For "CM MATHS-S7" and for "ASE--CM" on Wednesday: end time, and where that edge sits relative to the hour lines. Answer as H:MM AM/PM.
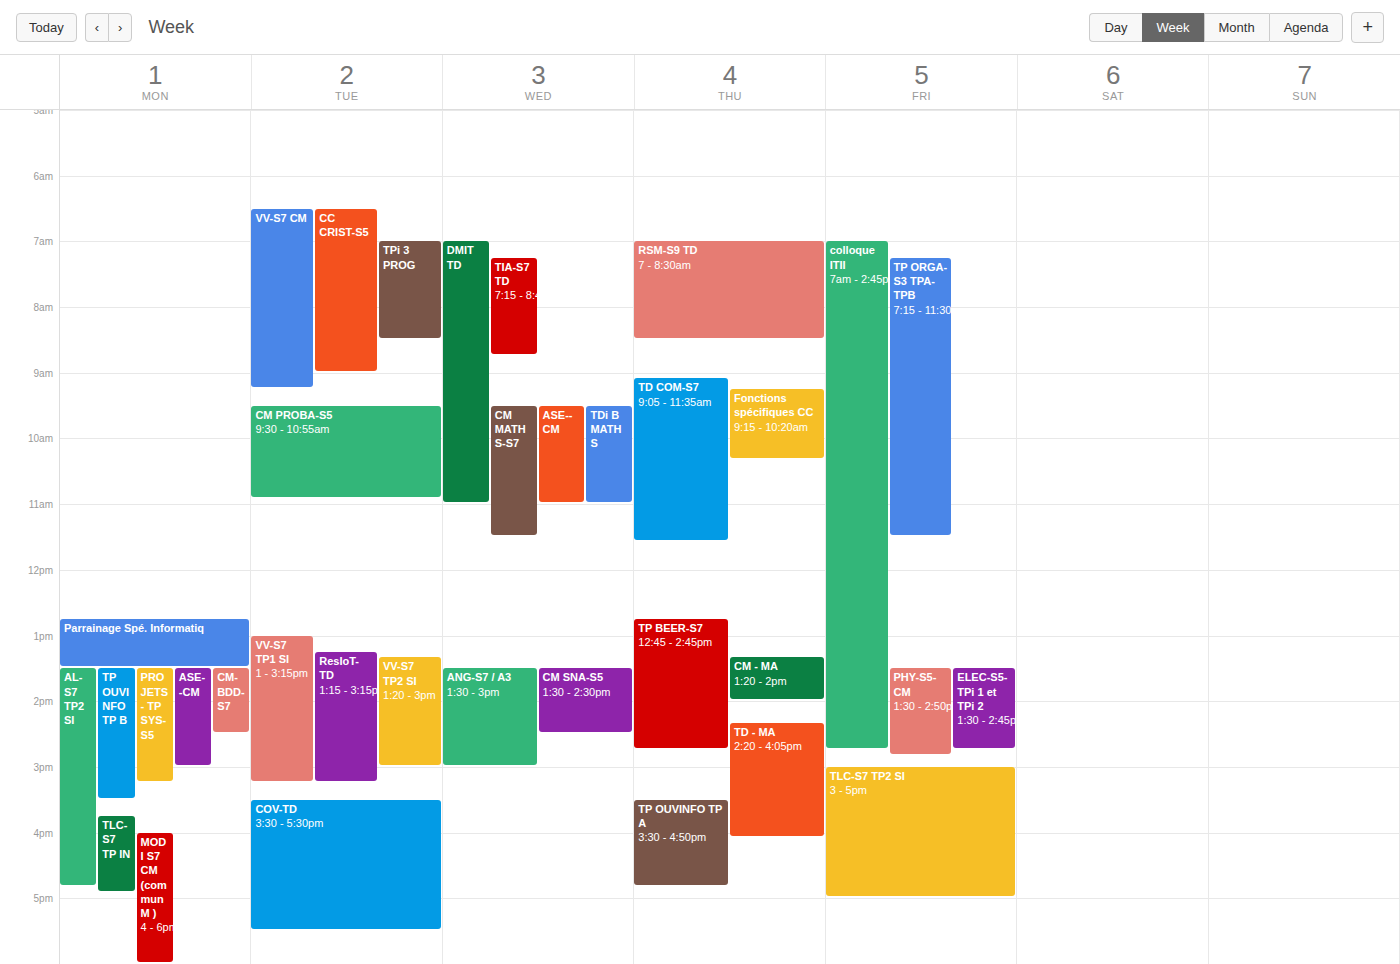
"CM MATHS-S7": 11:30 AM, halfway between the 11 AM and 12 PM lines. "ASE--CM": 11:00 AM, exactly on the 11 AM line.